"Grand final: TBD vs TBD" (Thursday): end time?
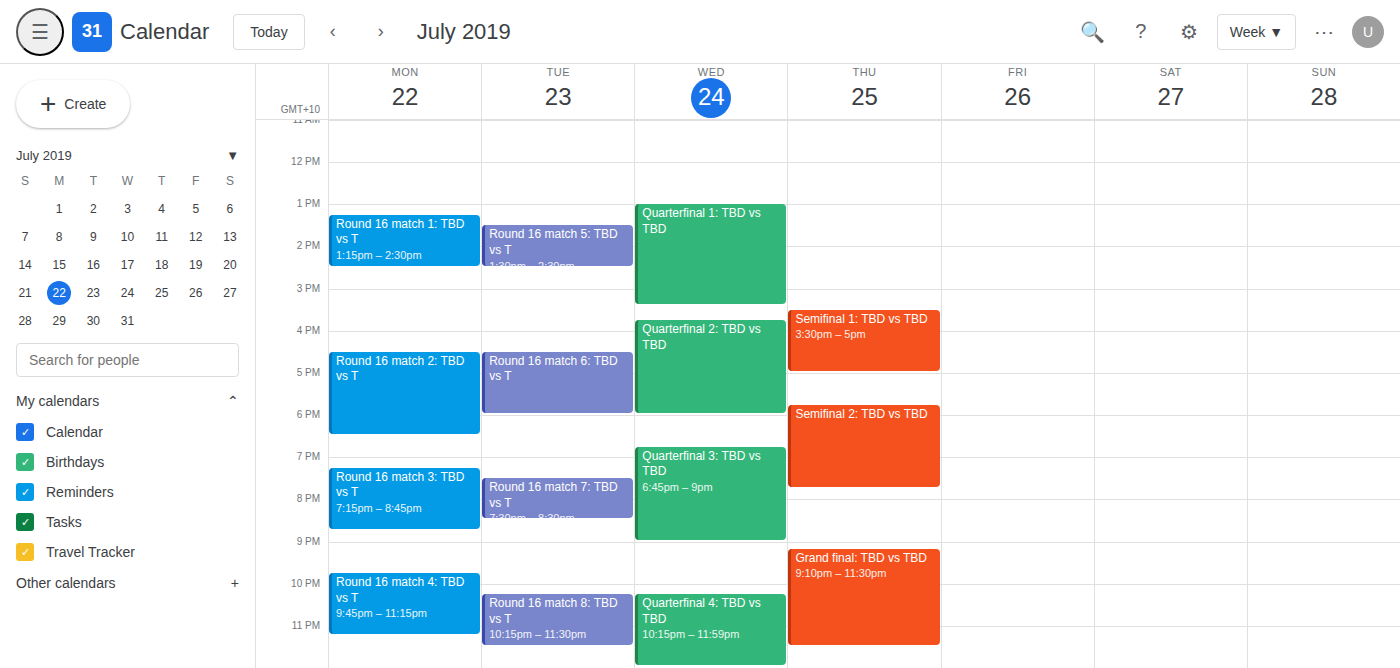
11:30 PM